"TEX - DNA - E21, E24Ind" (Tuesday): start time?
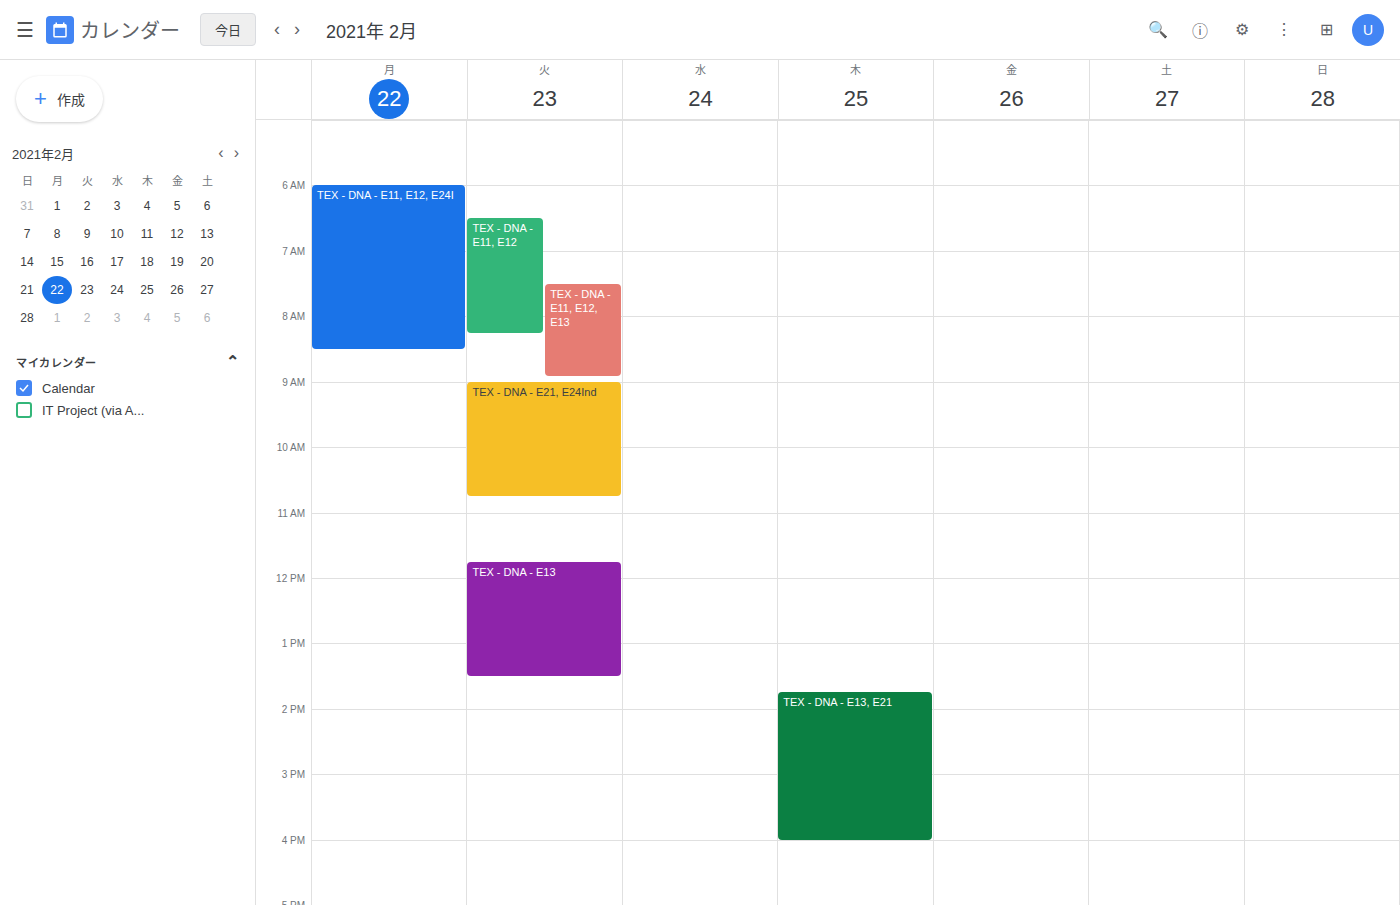
9:00 AM